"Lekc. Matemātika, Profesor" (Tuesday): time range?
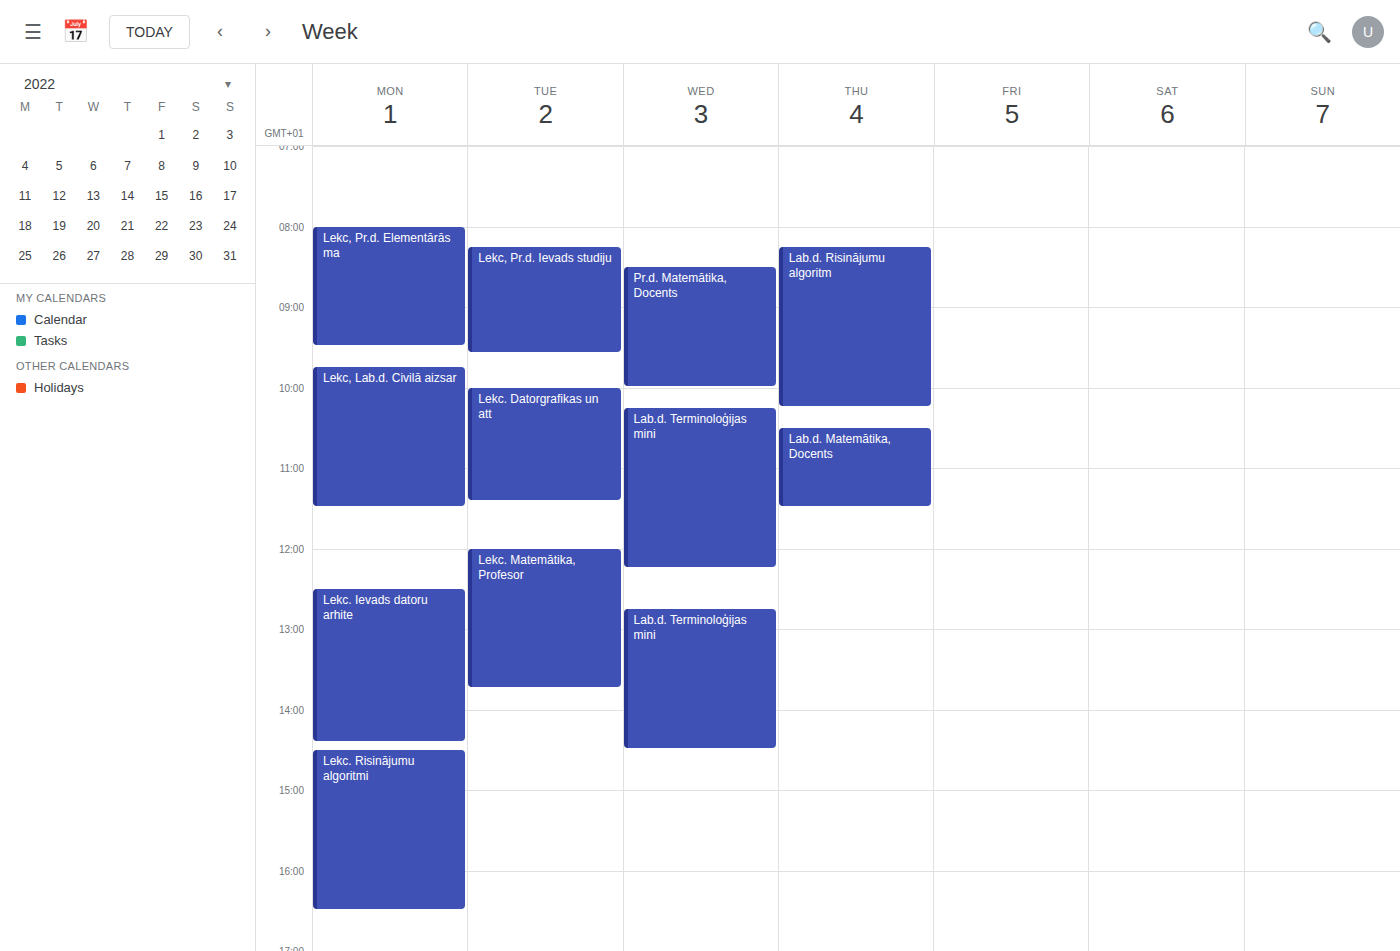
12:00 to 13:45